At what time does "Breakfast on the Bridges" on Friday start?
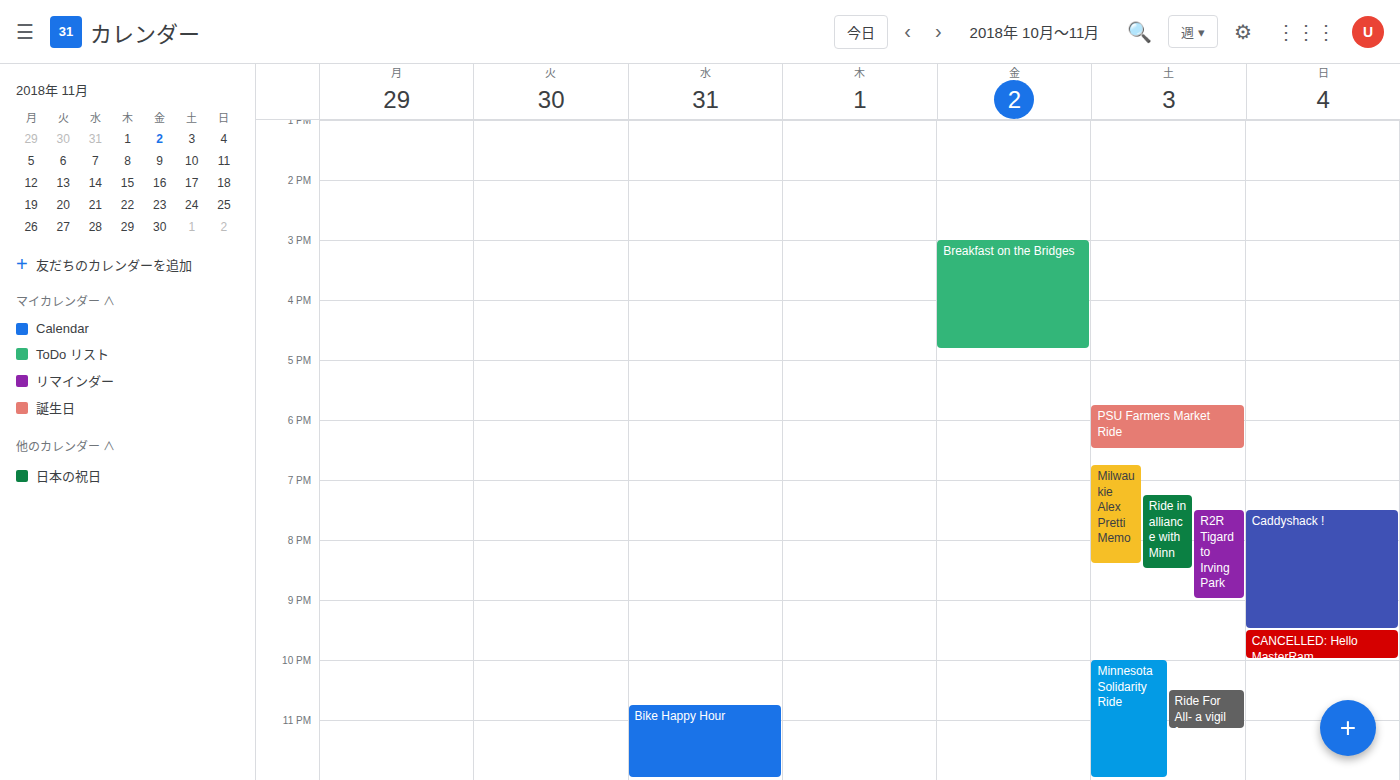
3:00 PM